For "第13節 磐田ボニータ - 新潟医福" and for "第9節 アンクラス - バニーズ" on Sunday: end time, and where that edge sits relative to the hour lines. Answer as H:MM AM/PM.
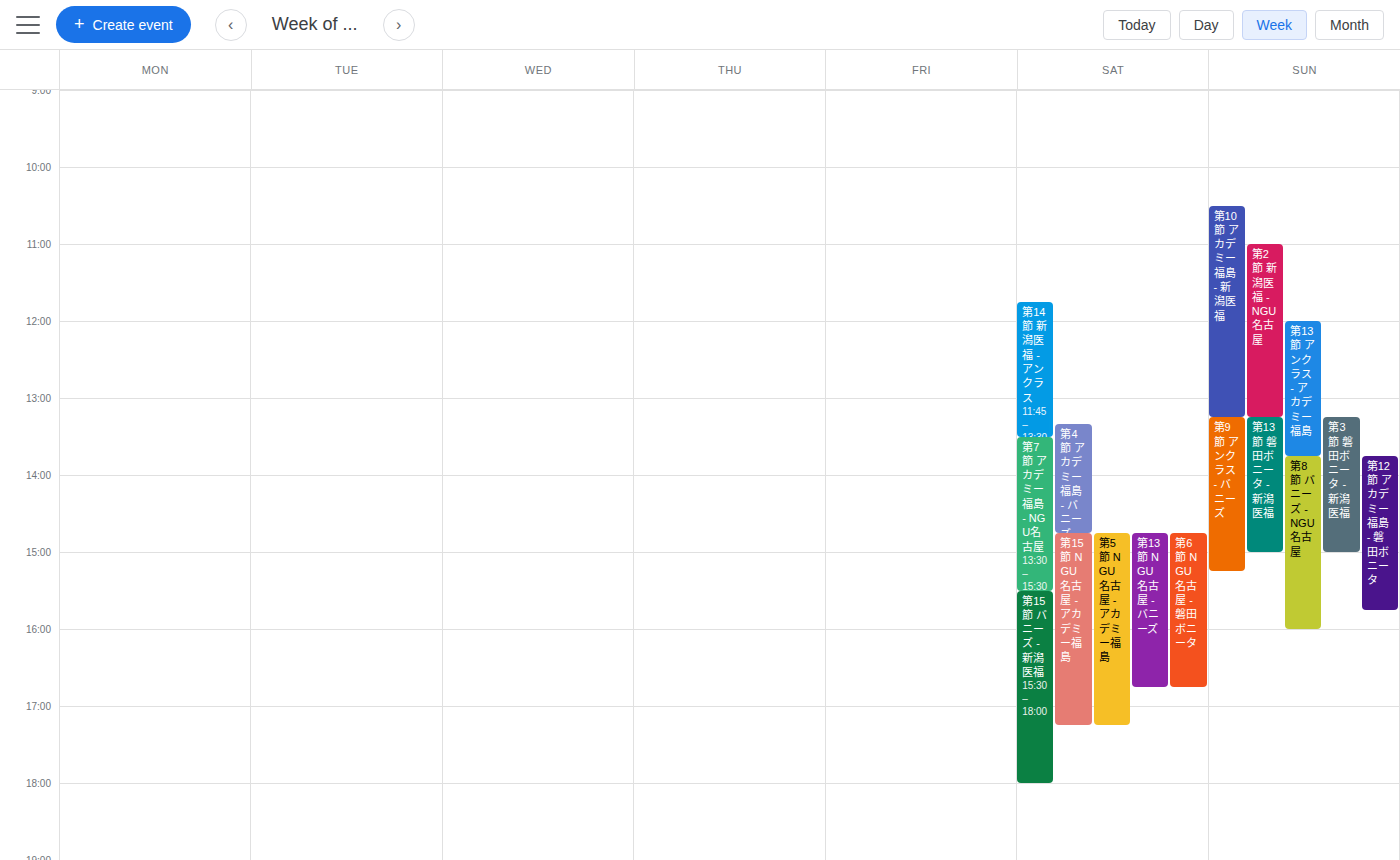
"第13節 磐田ボニータ - 新潟医福": 3:00 PM, exactly on the 3 PM line. "第9節 アンクラス - バニーズ": 3:15 PM, neither: a quarter of the way from the 3 PM line to the 4 PM line.